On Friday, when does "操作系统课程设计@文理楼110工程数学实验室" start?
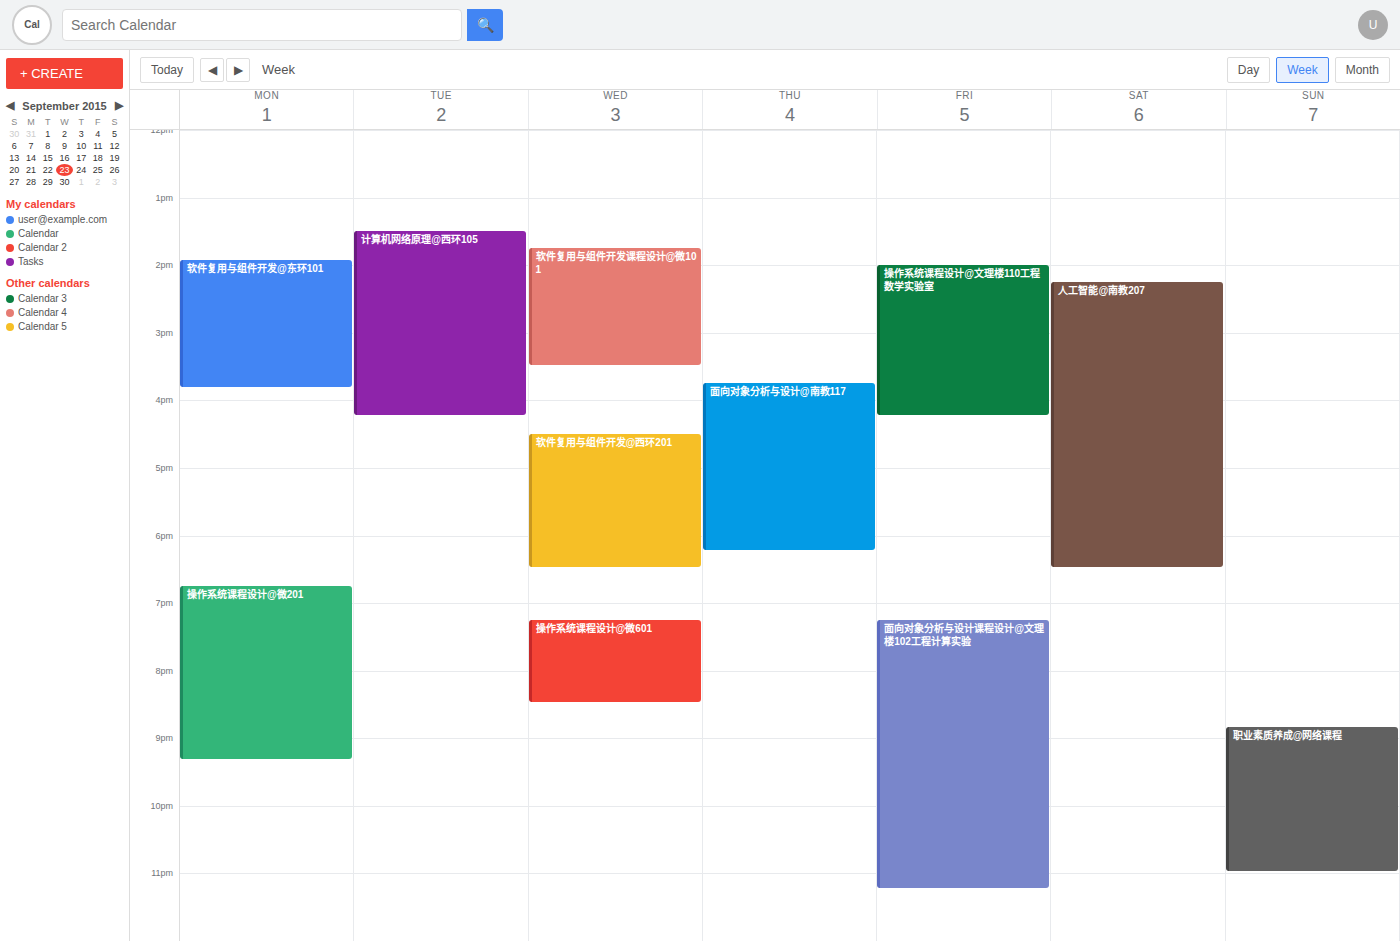
14:00